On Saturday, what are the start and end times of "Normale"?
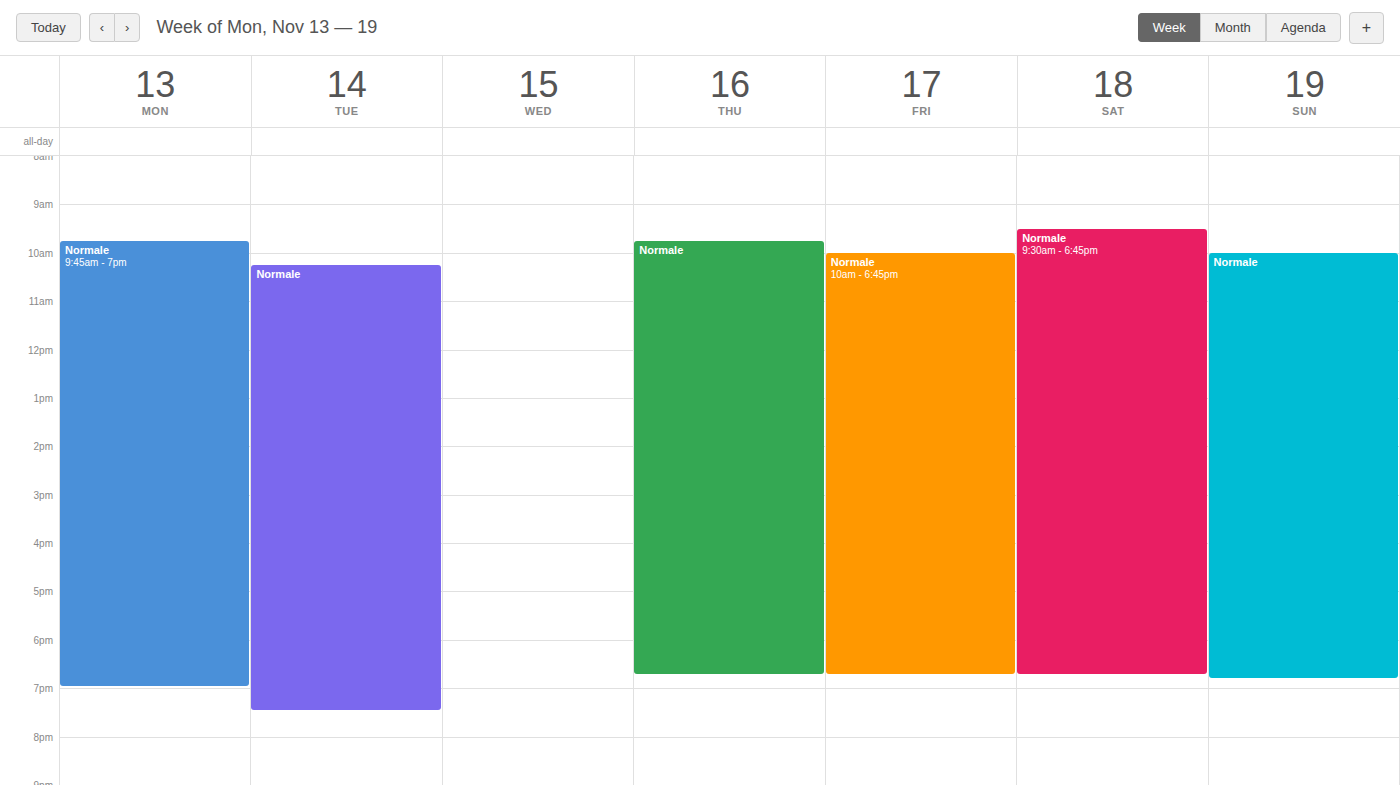
9:30 AM to 6:45 PM